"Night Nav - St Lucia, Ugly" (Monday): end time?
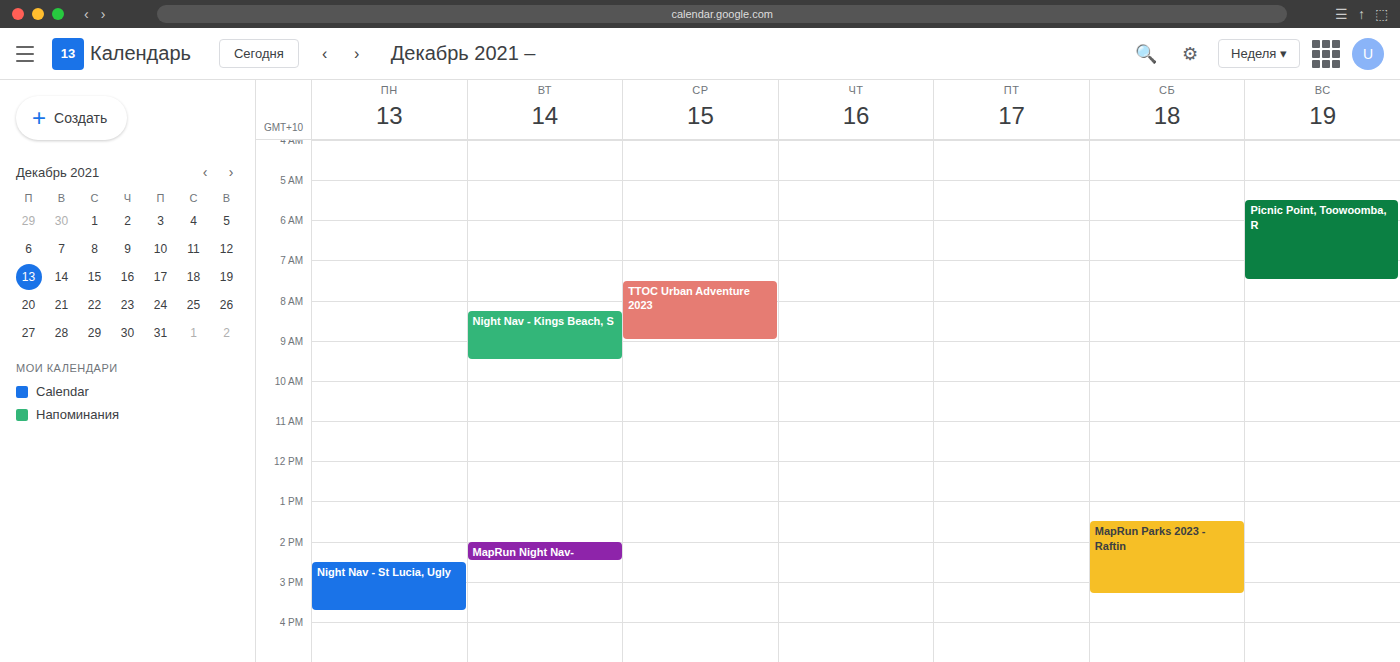
3:45 PM